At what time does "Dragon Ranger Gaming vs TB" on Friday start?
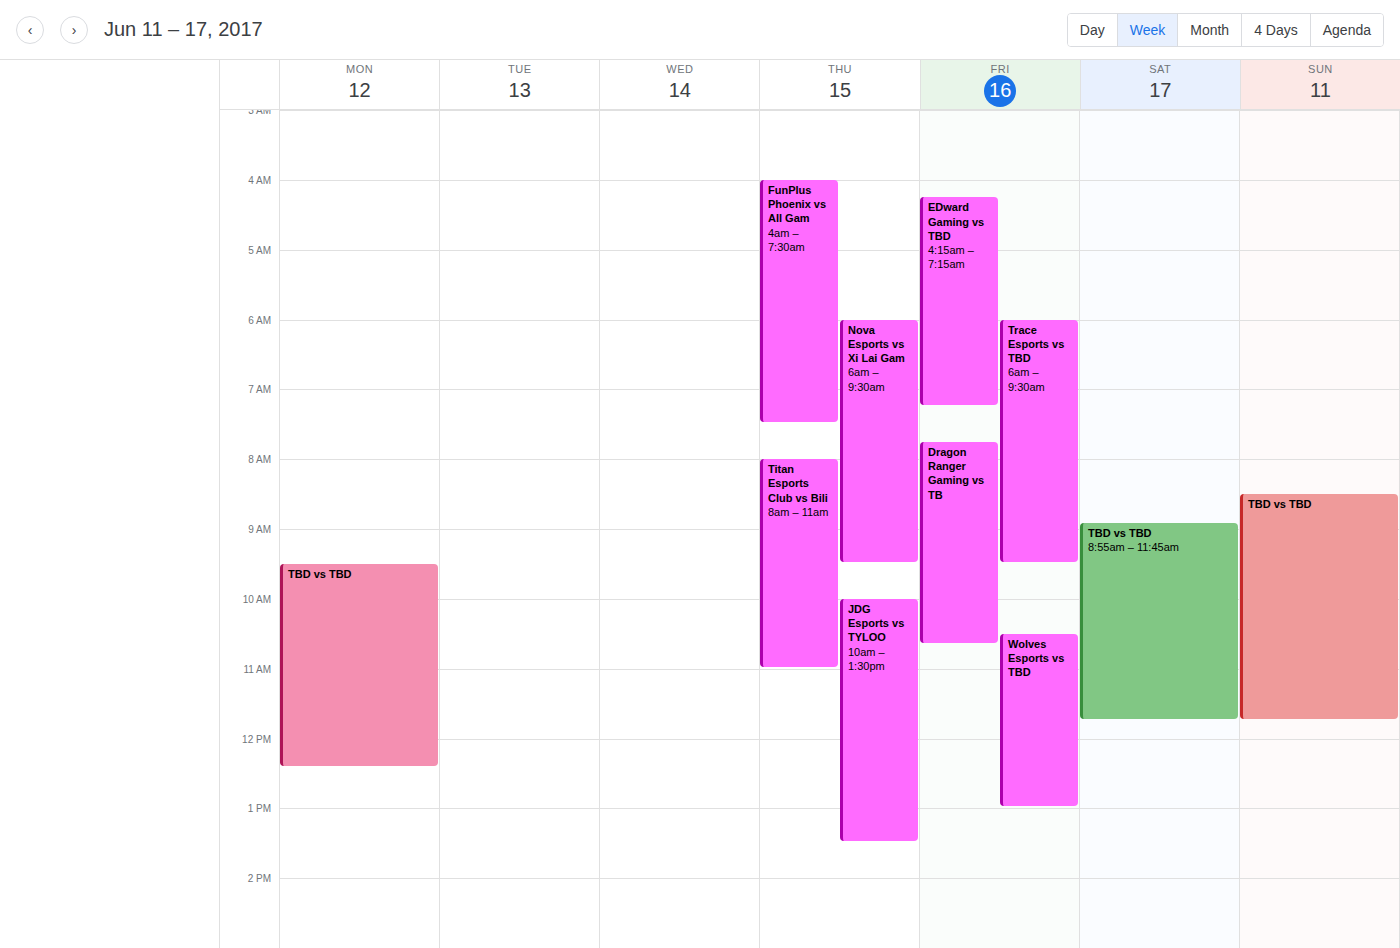
7:45 AM